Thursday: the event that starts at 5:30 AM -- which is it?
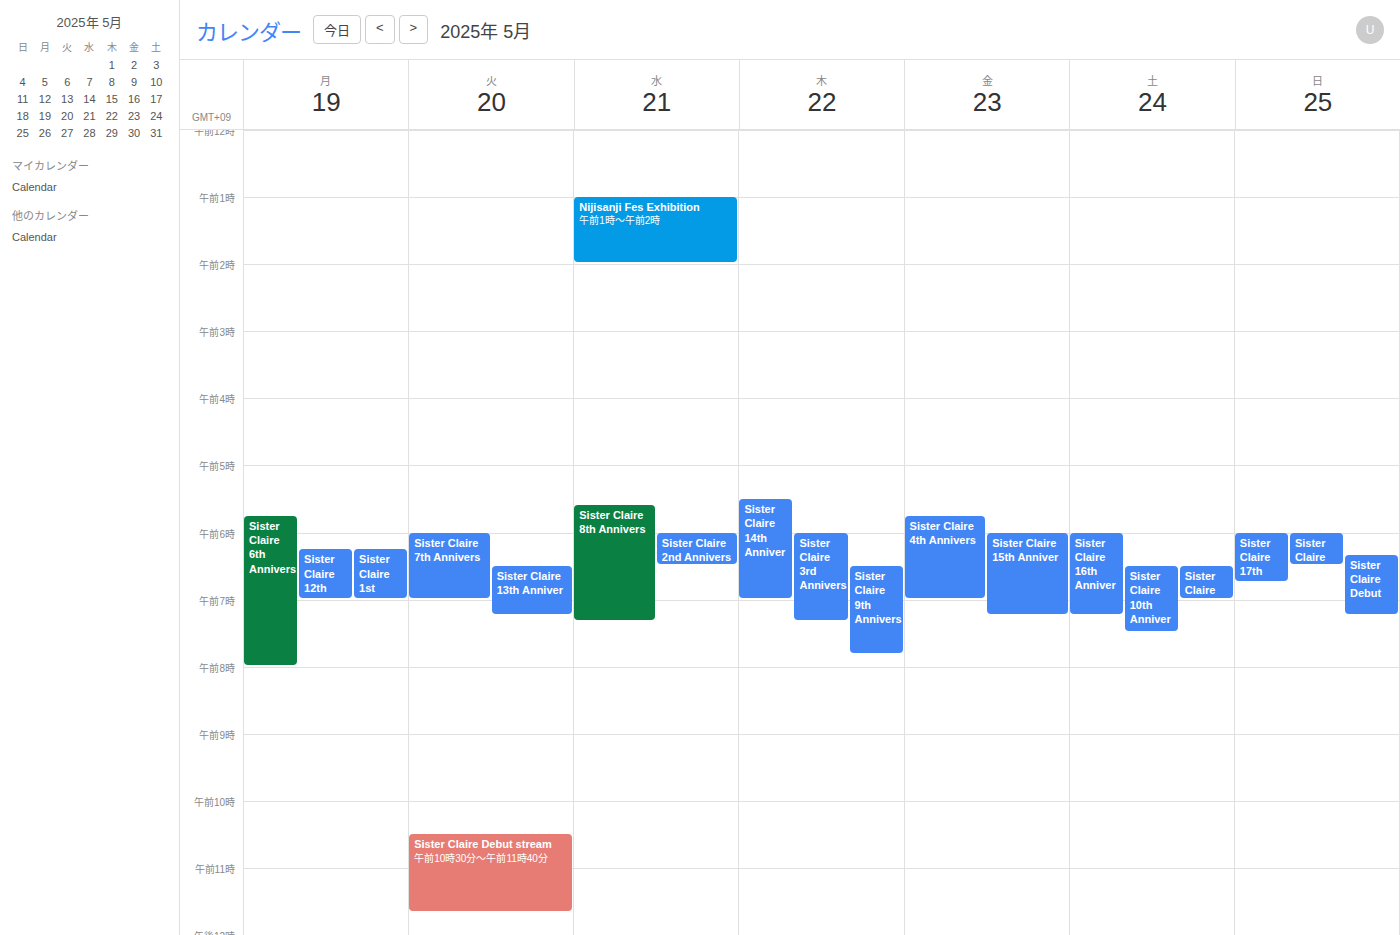
"Sister Claire 14th Anniver"